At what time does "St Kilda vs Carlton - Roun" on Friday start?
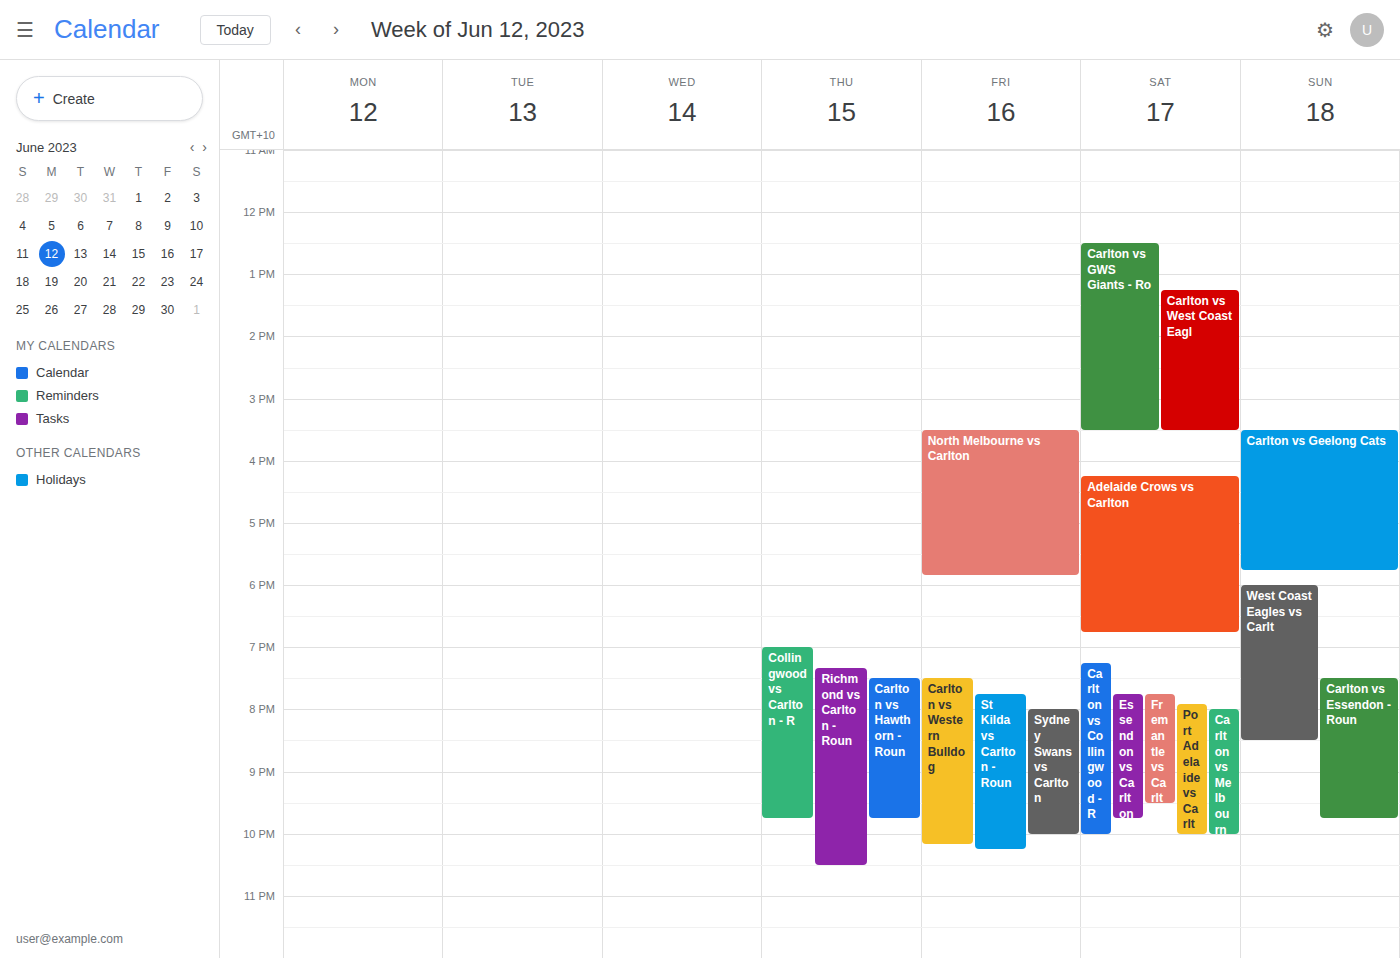
19:45